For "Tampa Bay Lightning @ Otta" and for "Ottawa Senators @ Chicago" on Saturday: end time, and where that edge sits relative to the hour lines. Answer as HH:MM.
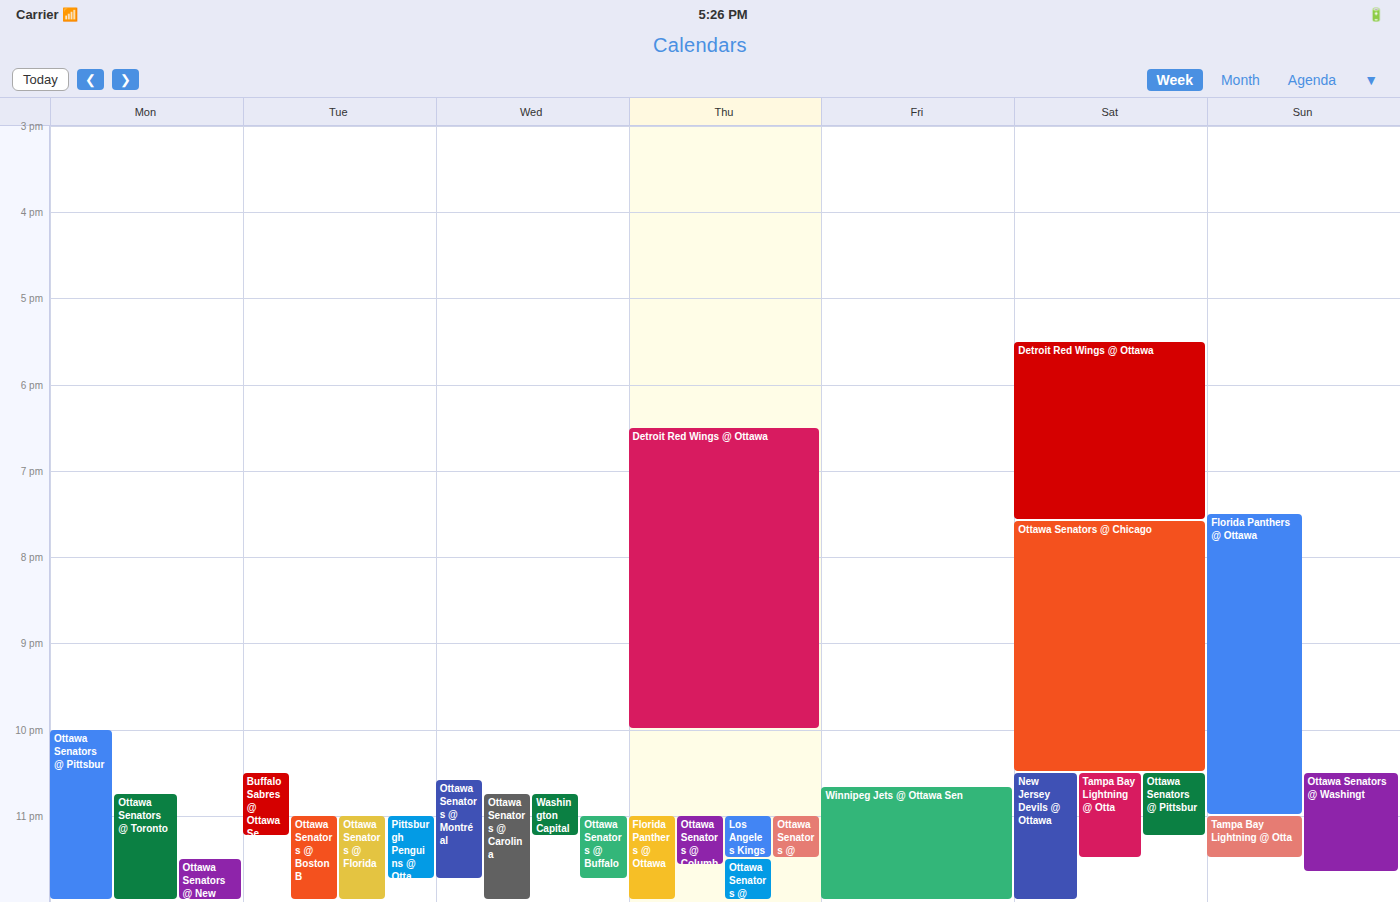
"Tampa Bay Lightning @ Otta": 23:30, halfway between the 23:00 and 24:00 lines. "Ottawa Senators @ Chicago": 22:30, halfway between the 22:00 and 23:00 lines.